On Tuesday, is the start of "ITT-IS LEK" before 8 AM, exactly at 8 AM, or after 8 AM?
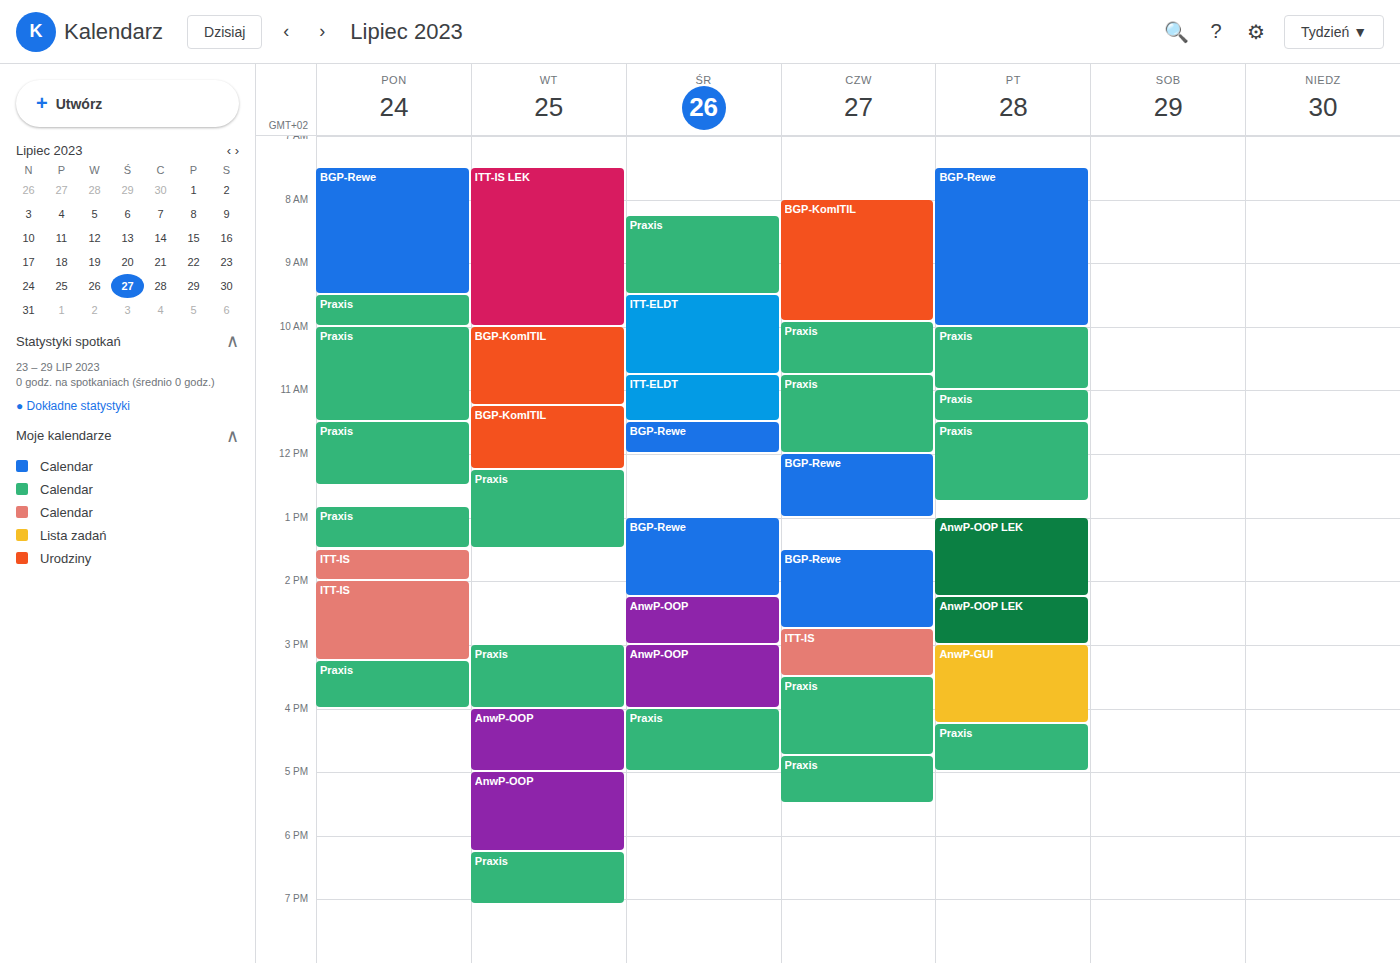
7:30 AM -- before 8 AM, 30 minutes above the 8 AM line.